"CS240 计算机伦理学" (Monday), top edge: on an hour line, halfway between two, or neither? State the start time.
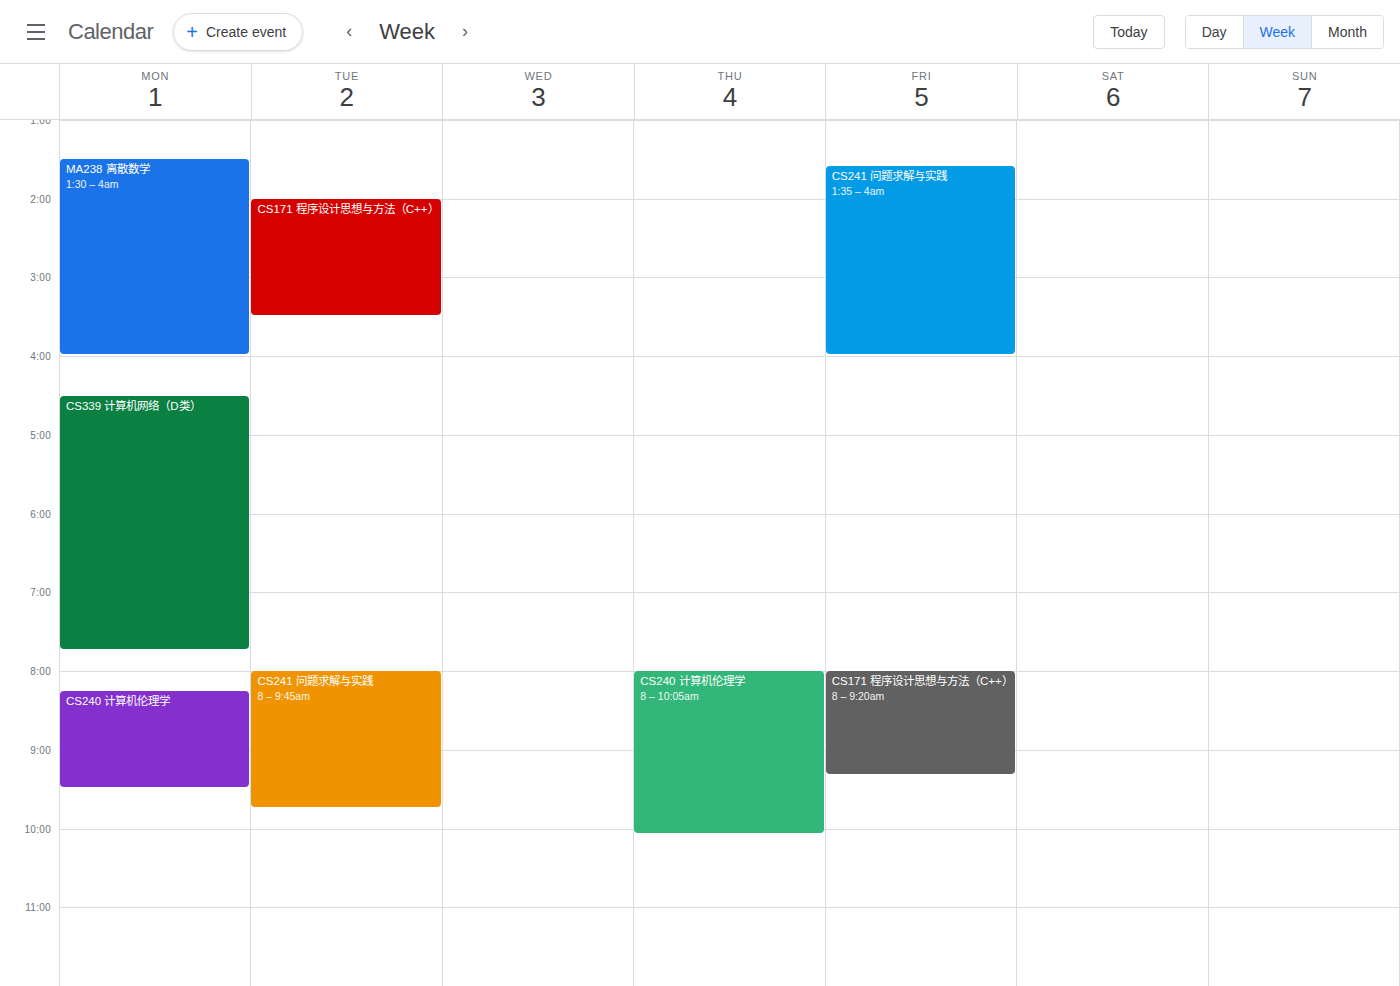
8:15 AM -- neither: a quarter of the way from the 8 AM line to the 9 AM line.